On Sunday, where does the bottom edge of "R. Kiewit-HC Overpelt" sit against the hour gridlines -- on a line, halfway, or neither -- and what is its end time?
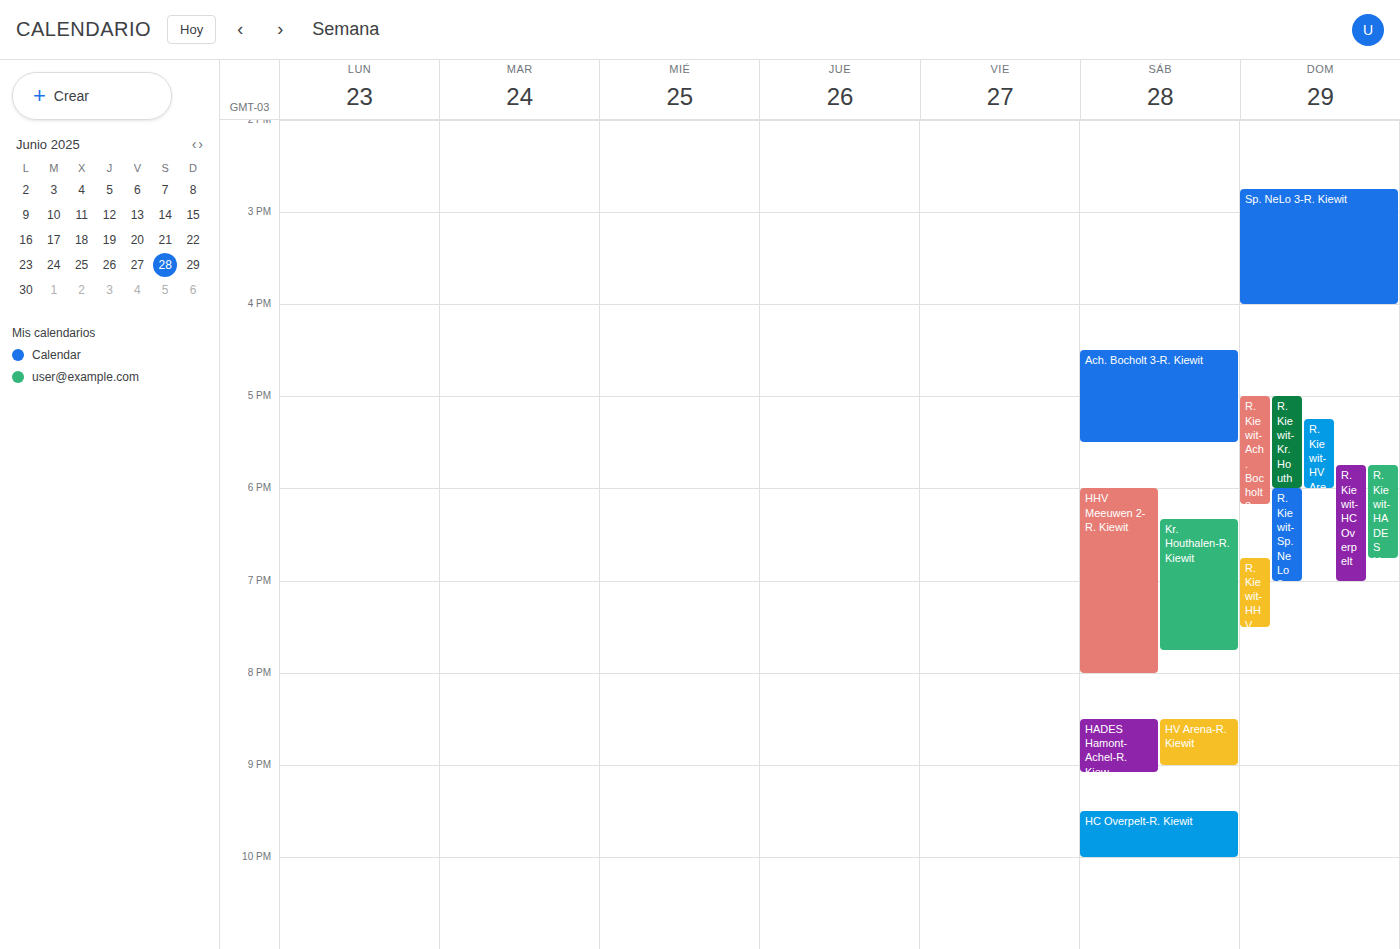
7:00 PM -- exactly on the 7 PM line.